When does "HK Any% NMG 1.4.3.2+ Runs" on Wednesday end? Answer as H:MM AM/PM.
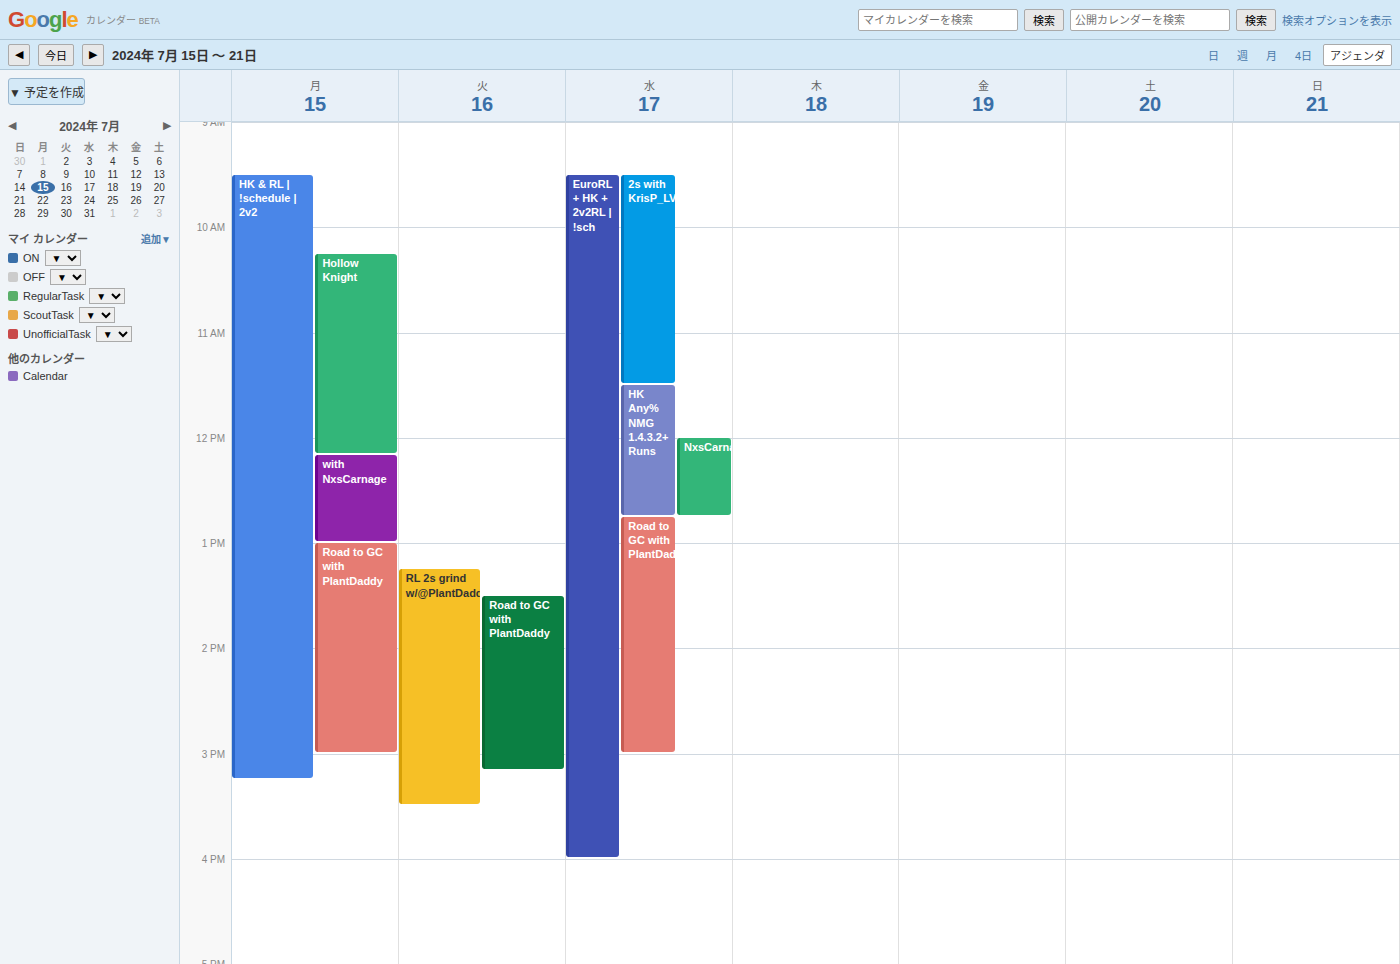
12:45 PM